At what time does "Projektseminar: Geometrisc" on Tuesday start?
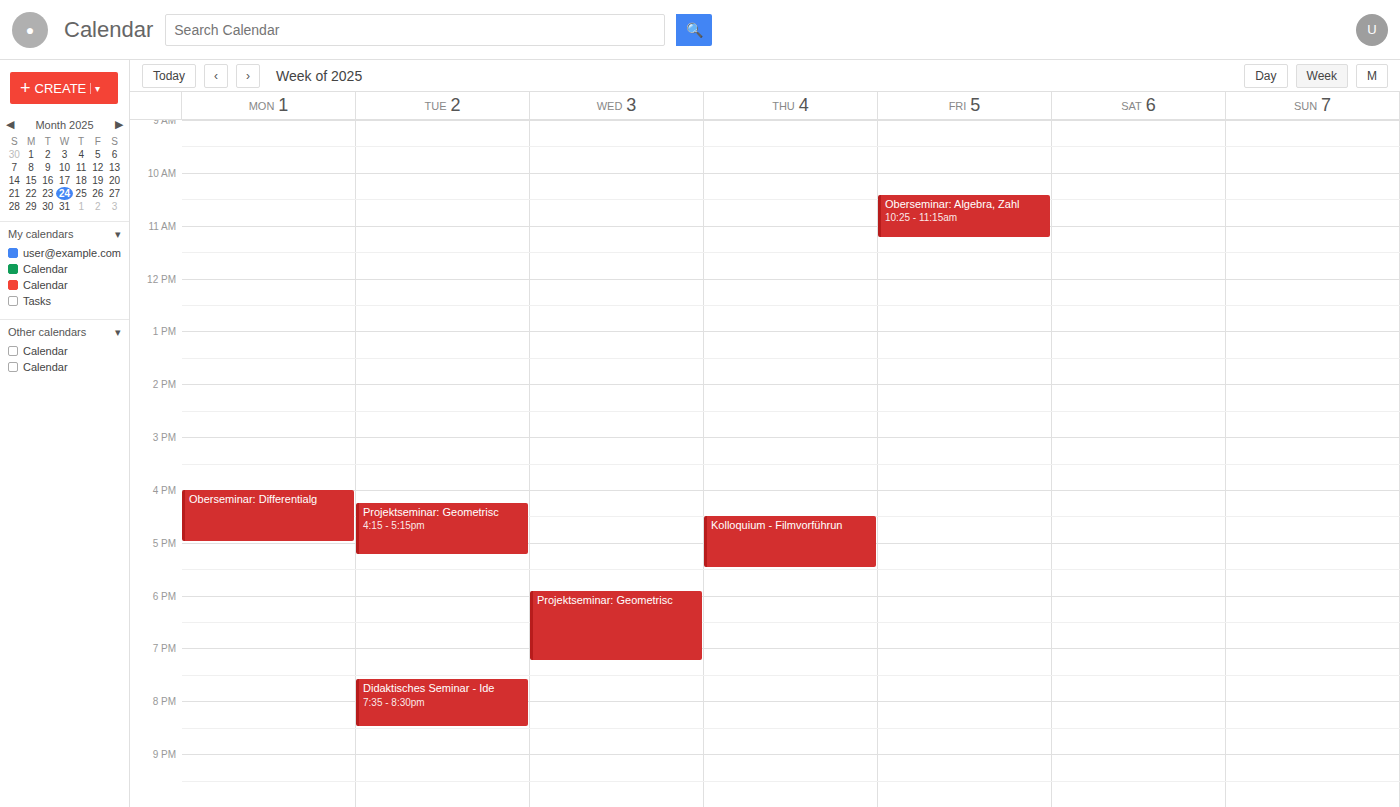
4:15 PM